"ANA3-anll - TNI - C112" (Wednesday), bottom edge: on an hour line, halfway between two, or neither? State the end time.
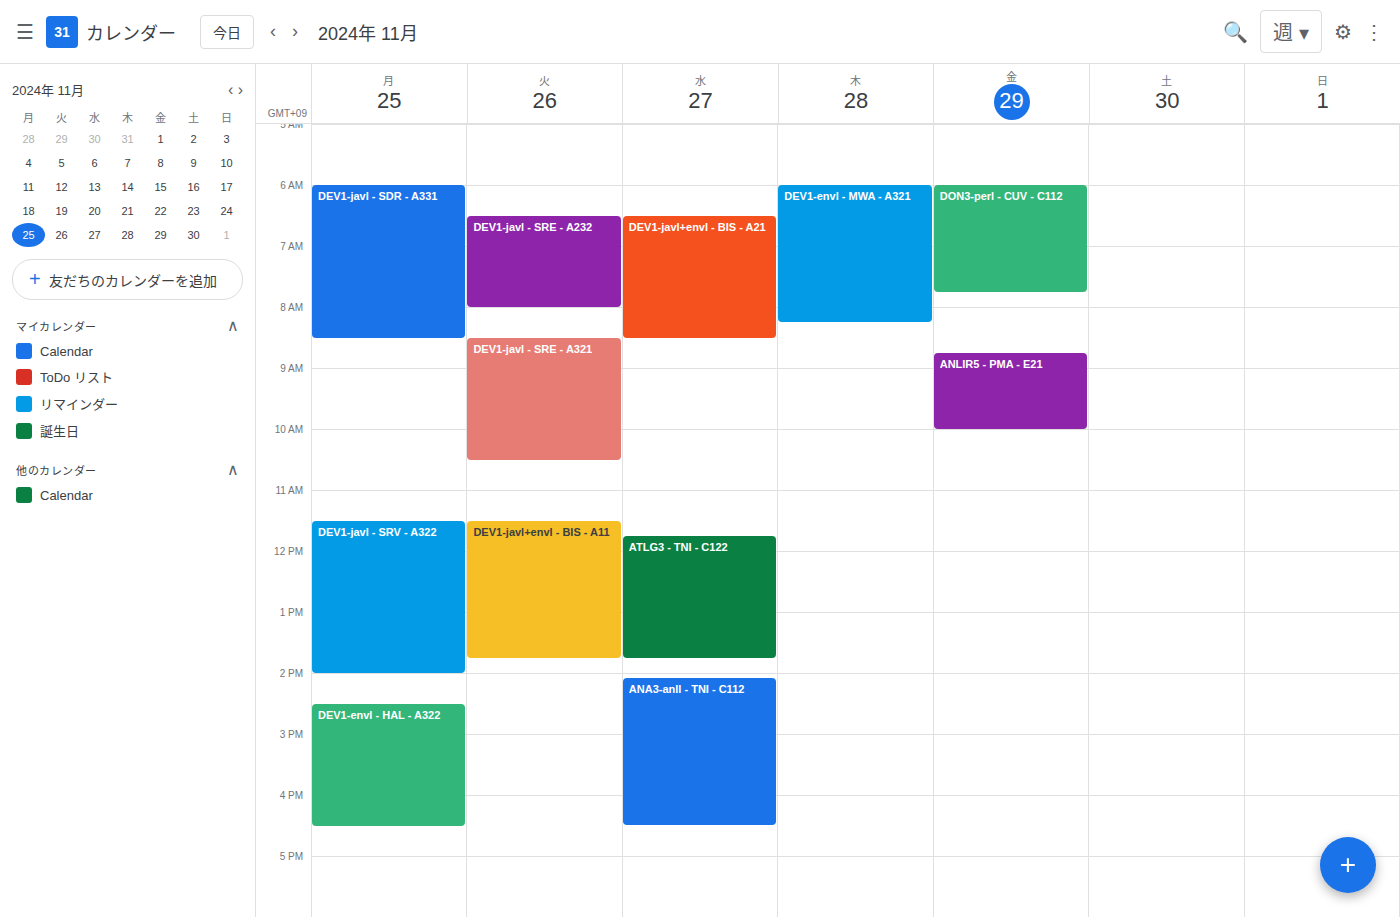
16:30 -- halfway between the 16:00 and 17:00 lines.